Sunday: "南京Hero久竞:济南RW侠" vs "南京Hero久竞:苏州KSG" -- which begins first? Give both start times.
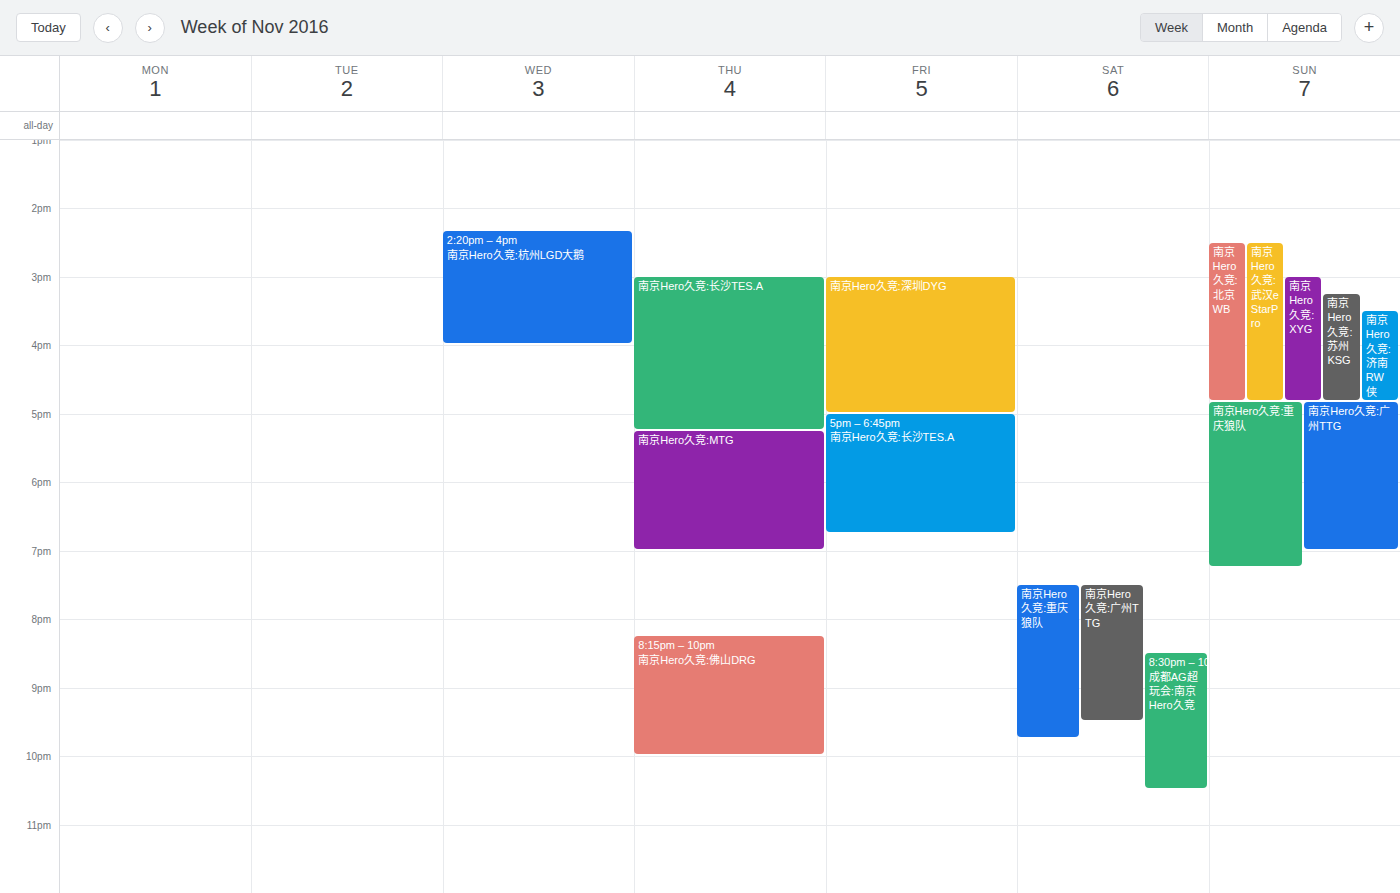
"南京Hero久竞:苏州KSG" 3:15 PM; "南京Hero久竞:济南RW侠" 3:30 PM.